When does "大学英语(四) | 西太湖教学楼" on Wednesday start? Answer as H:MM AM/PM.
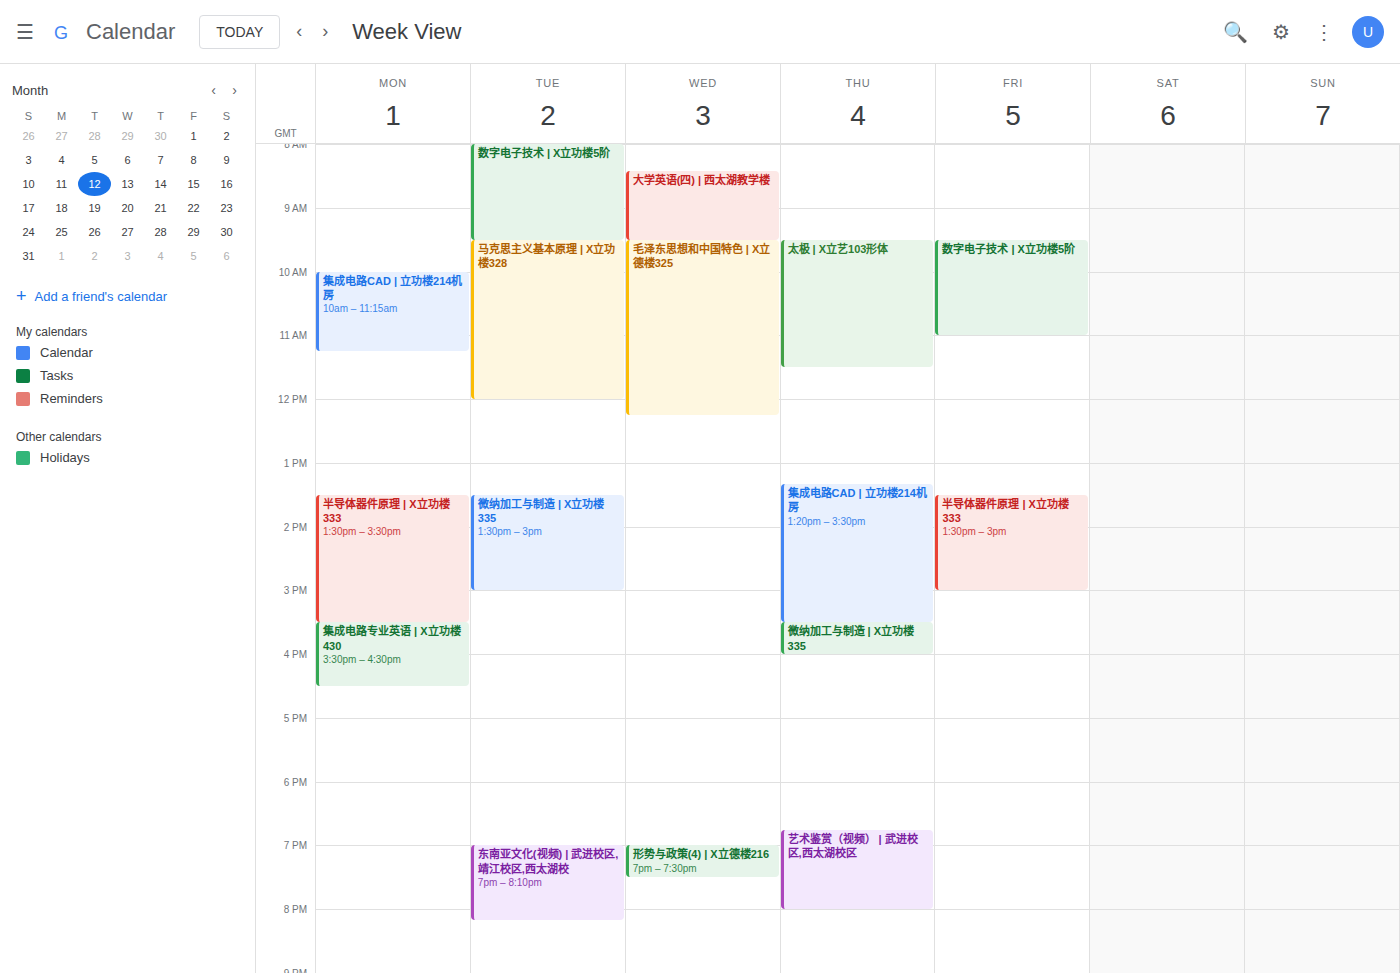
8:25 AM